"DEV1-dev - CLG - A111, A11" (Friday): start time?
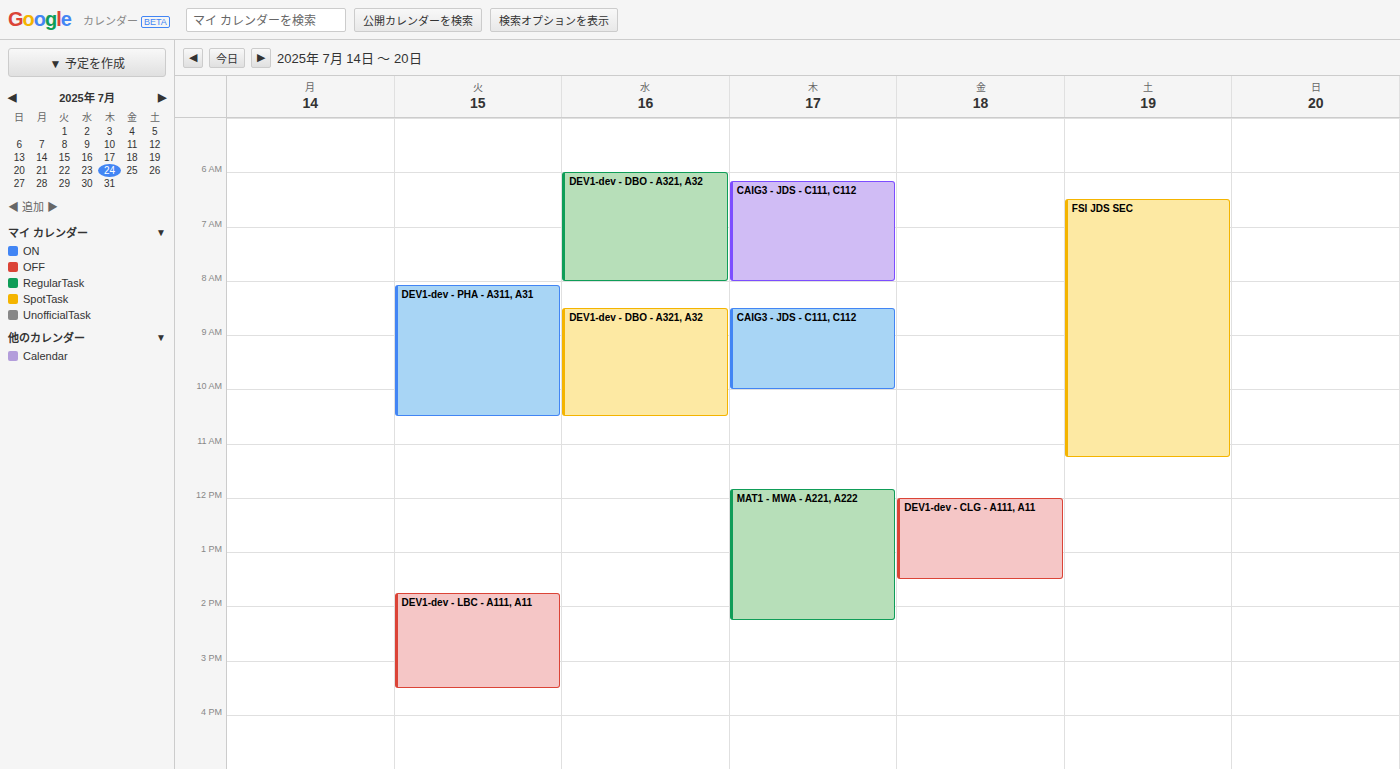
12:00 PM